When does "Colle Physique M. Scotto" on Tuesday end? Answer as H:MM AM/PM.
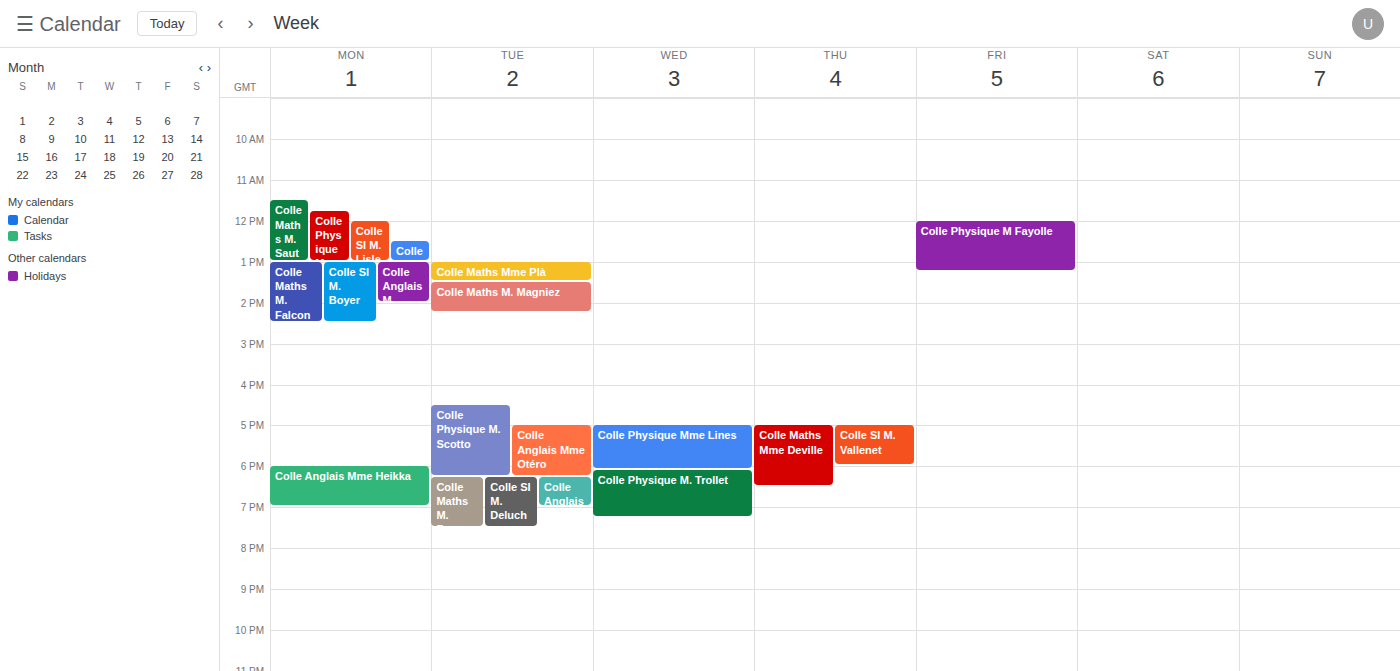
6:15 PM